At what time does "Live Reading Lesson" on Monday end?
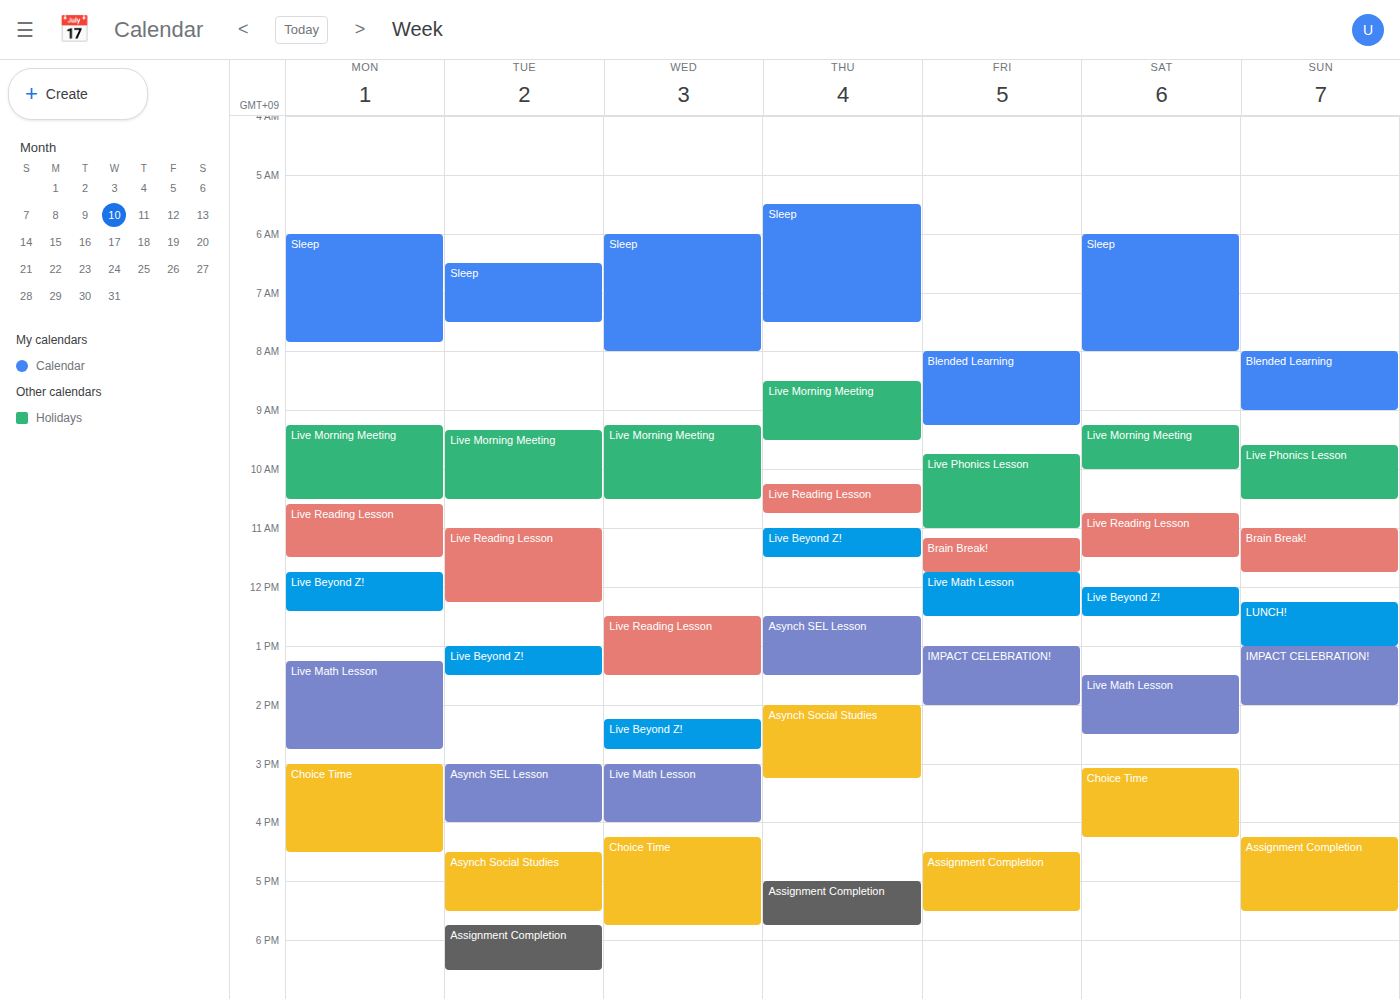
11:30 AM